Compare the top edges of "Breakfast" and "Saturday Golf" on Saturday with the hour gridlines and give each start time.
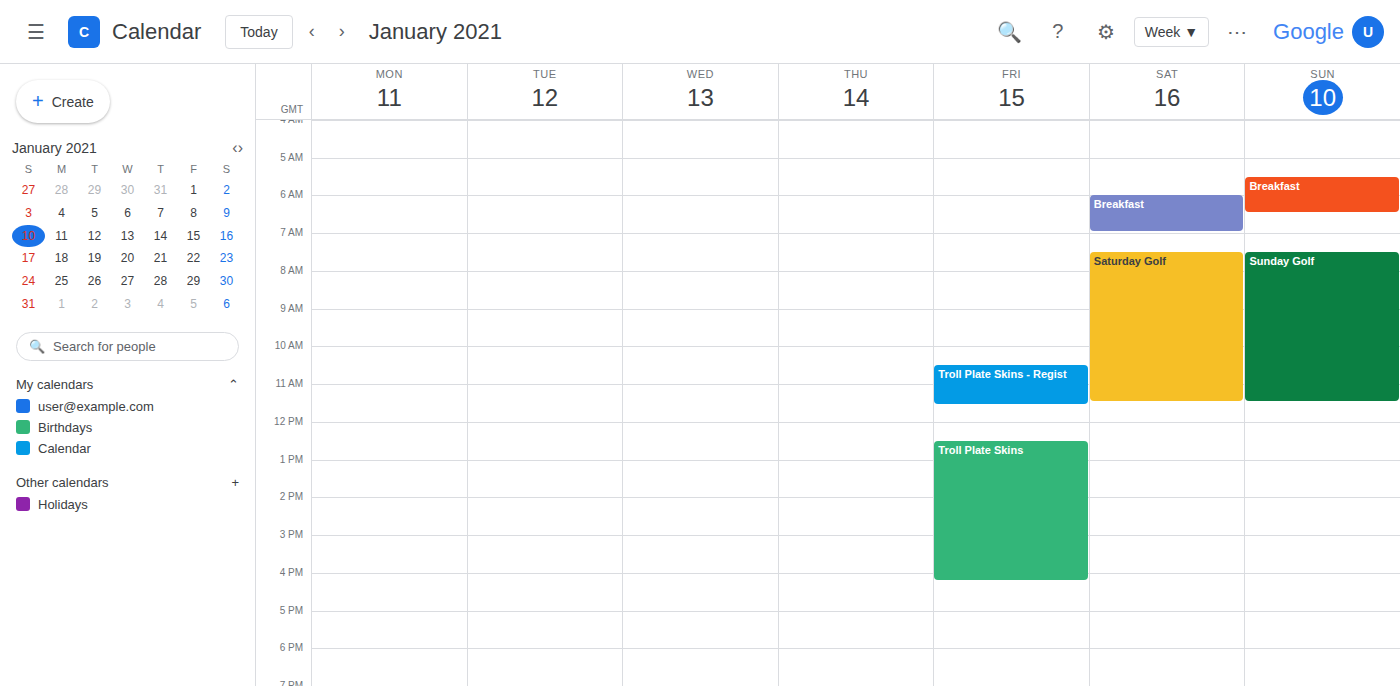
"Breakfast": 06:00, exactly on the 06:00 line. "Saturday Golf": 07:30, halfway between the 07:00 and 08:00 lines.